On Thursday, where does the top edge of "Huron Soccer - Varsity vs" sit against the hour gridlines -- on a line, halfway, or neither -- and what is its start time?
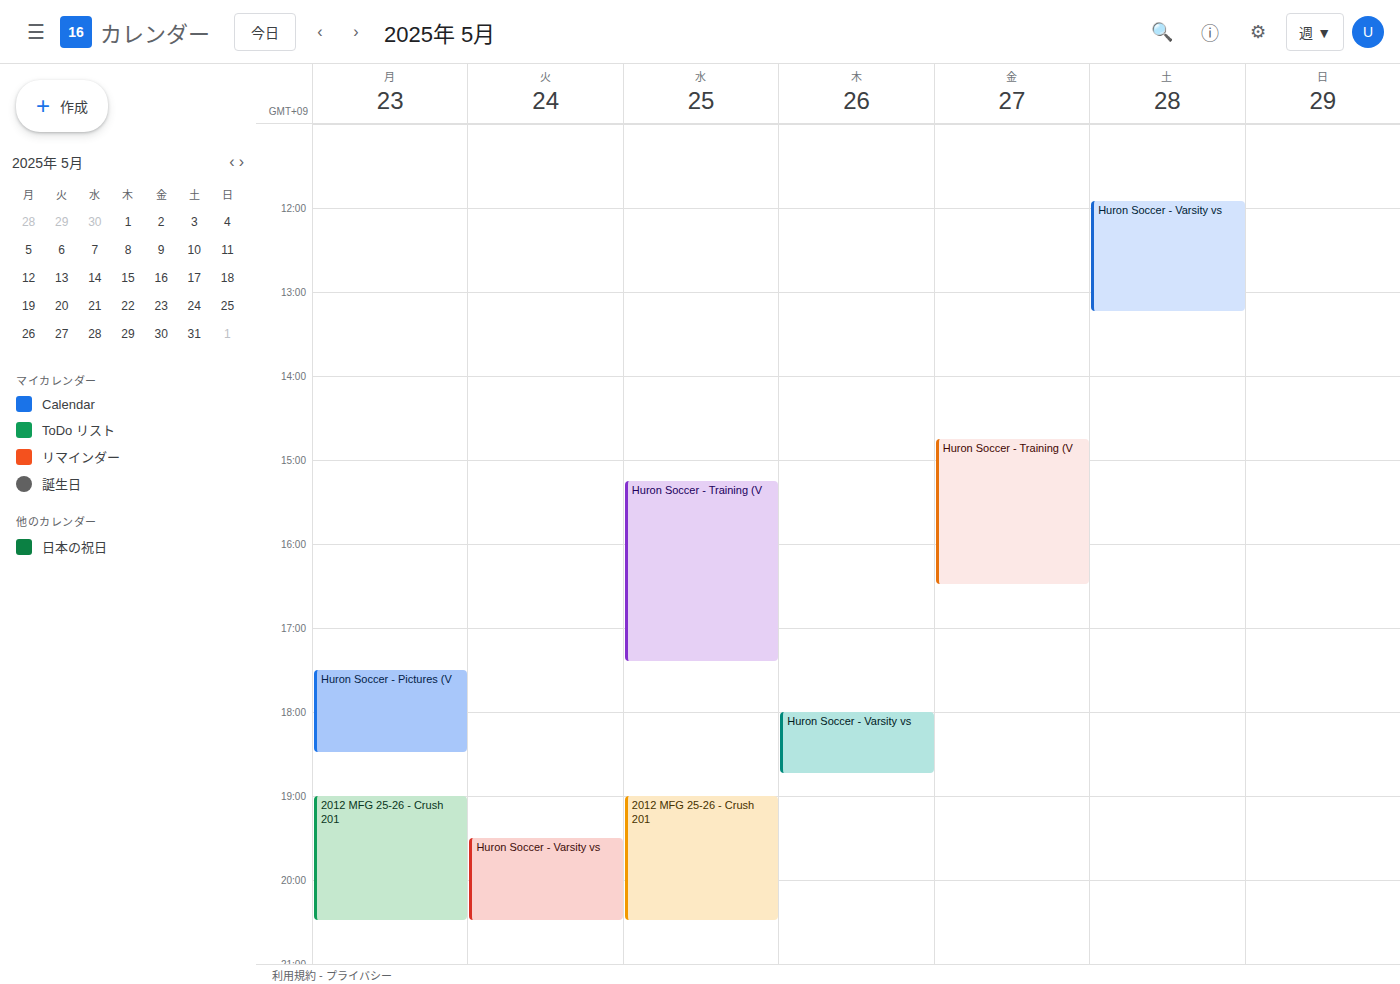
6:00 PM -- exactly on the 6 PM line.